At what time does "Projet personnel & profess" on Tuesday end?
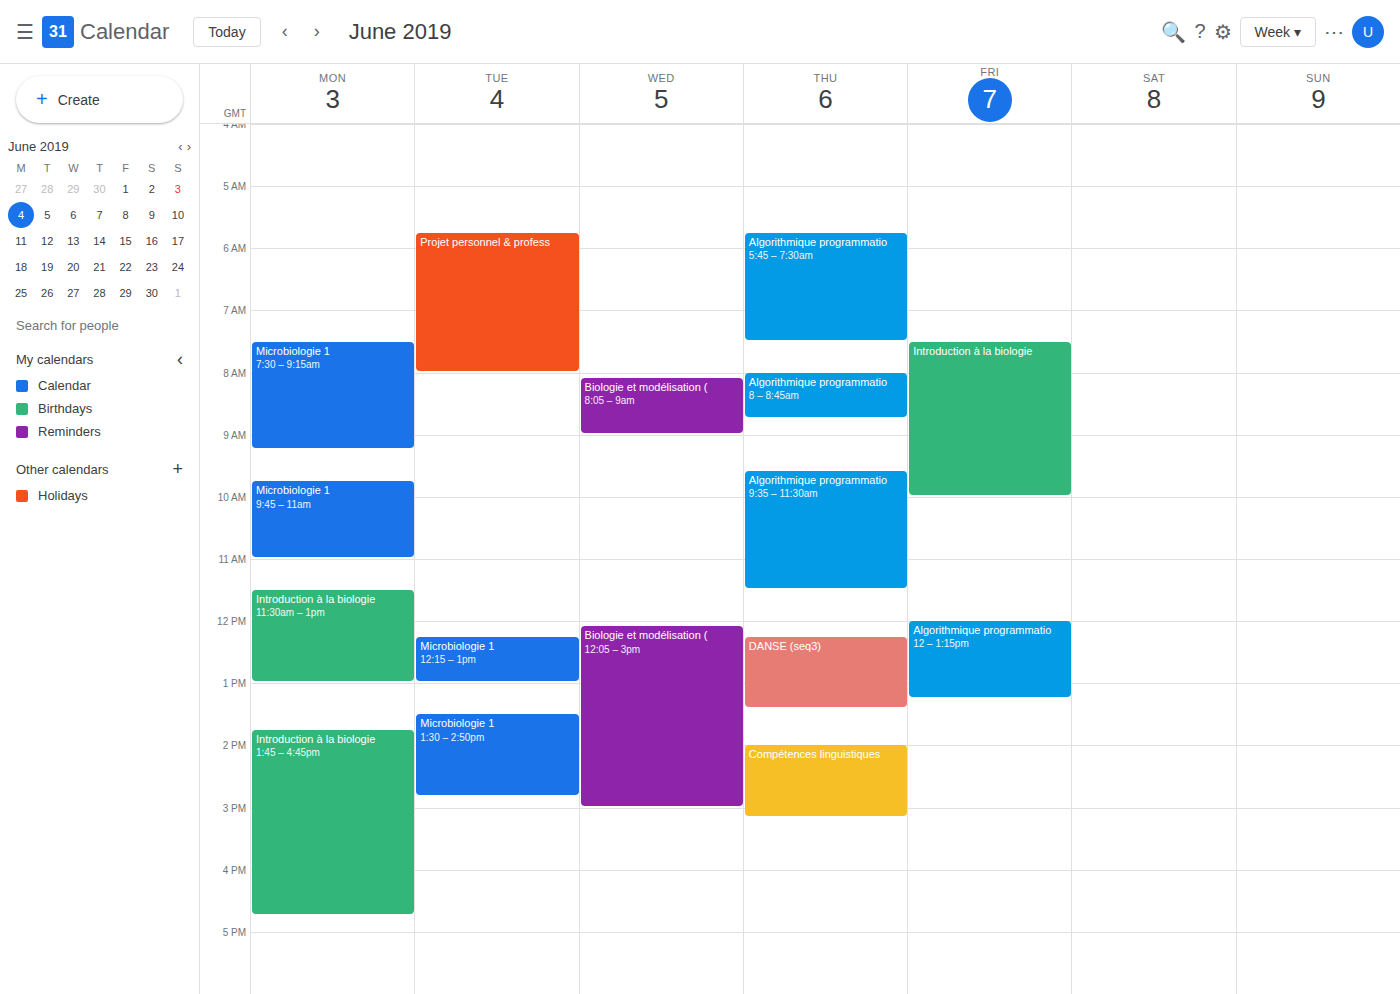
8:00 AM